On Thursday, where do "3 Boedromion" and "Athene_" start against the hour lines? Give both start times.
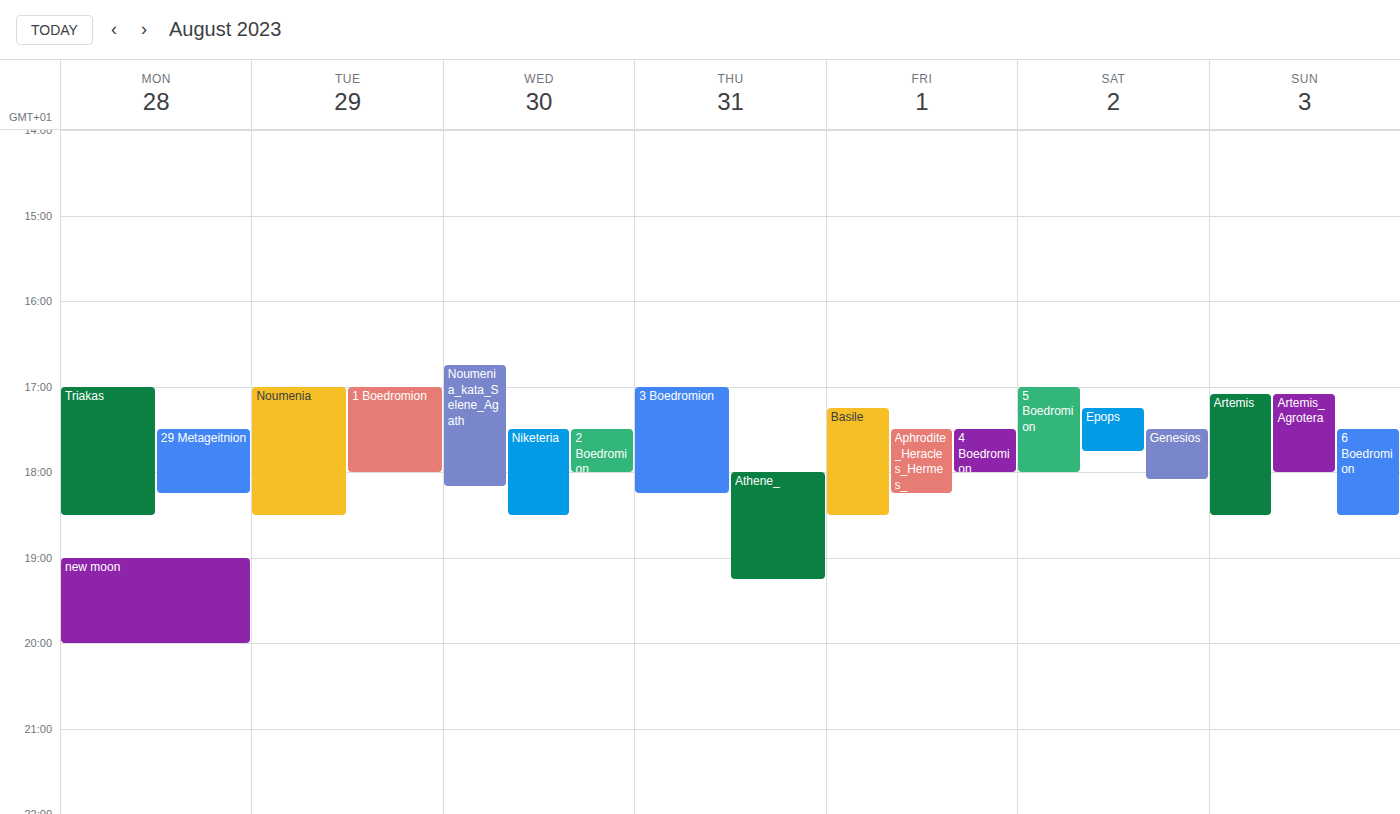
"3 Boedromion": 5:00 PM, exactly on the 5 PM line. "Athene_": 6:00 PM, exactly on the 6 PM line.